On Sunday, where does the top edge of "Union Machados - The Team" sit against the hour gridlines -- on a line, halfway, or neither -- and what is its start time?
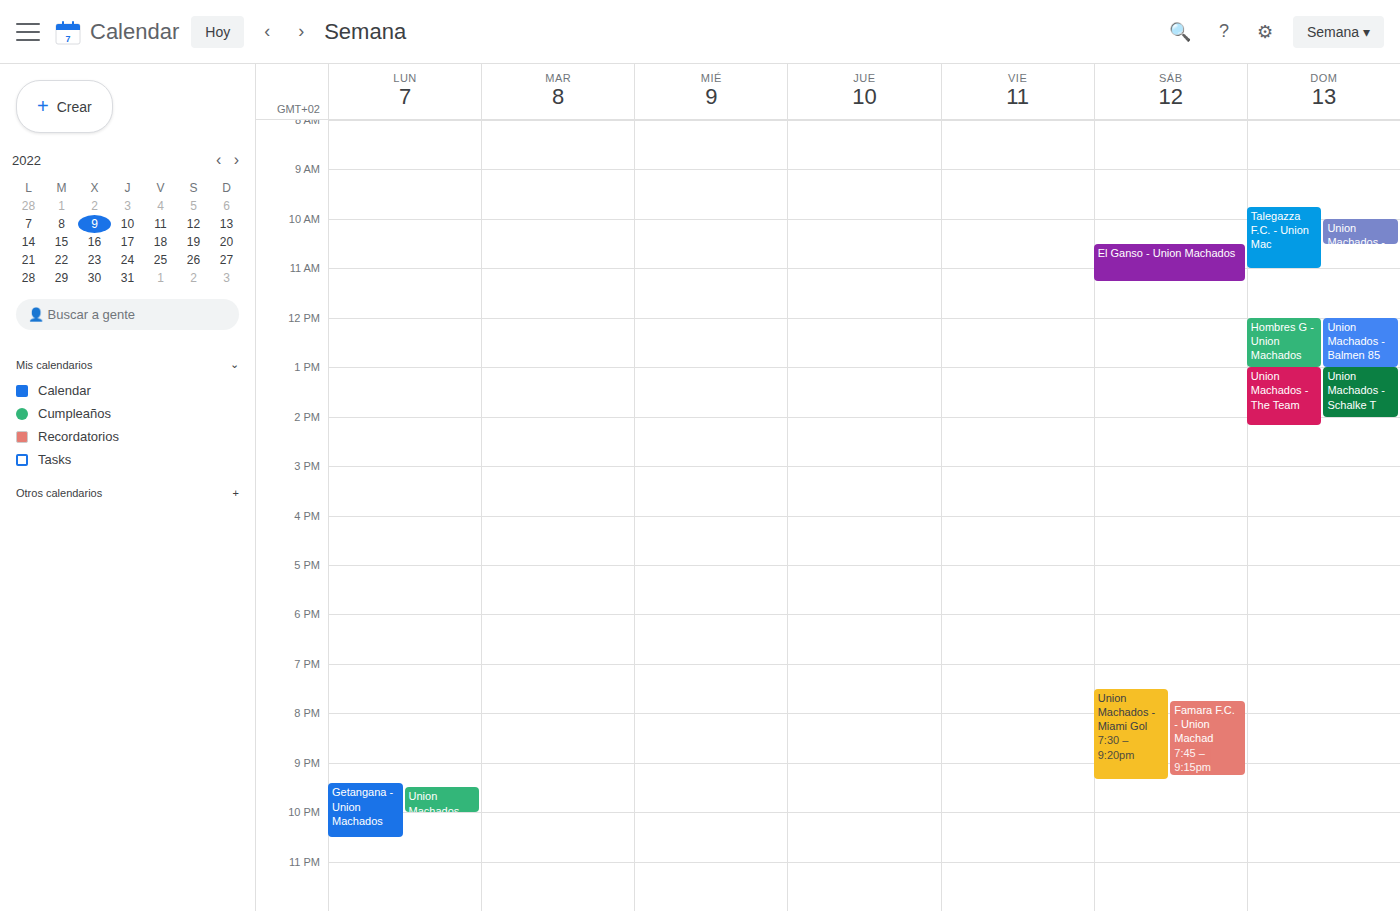
1:00 PM -- exactly on the 1 PM line.